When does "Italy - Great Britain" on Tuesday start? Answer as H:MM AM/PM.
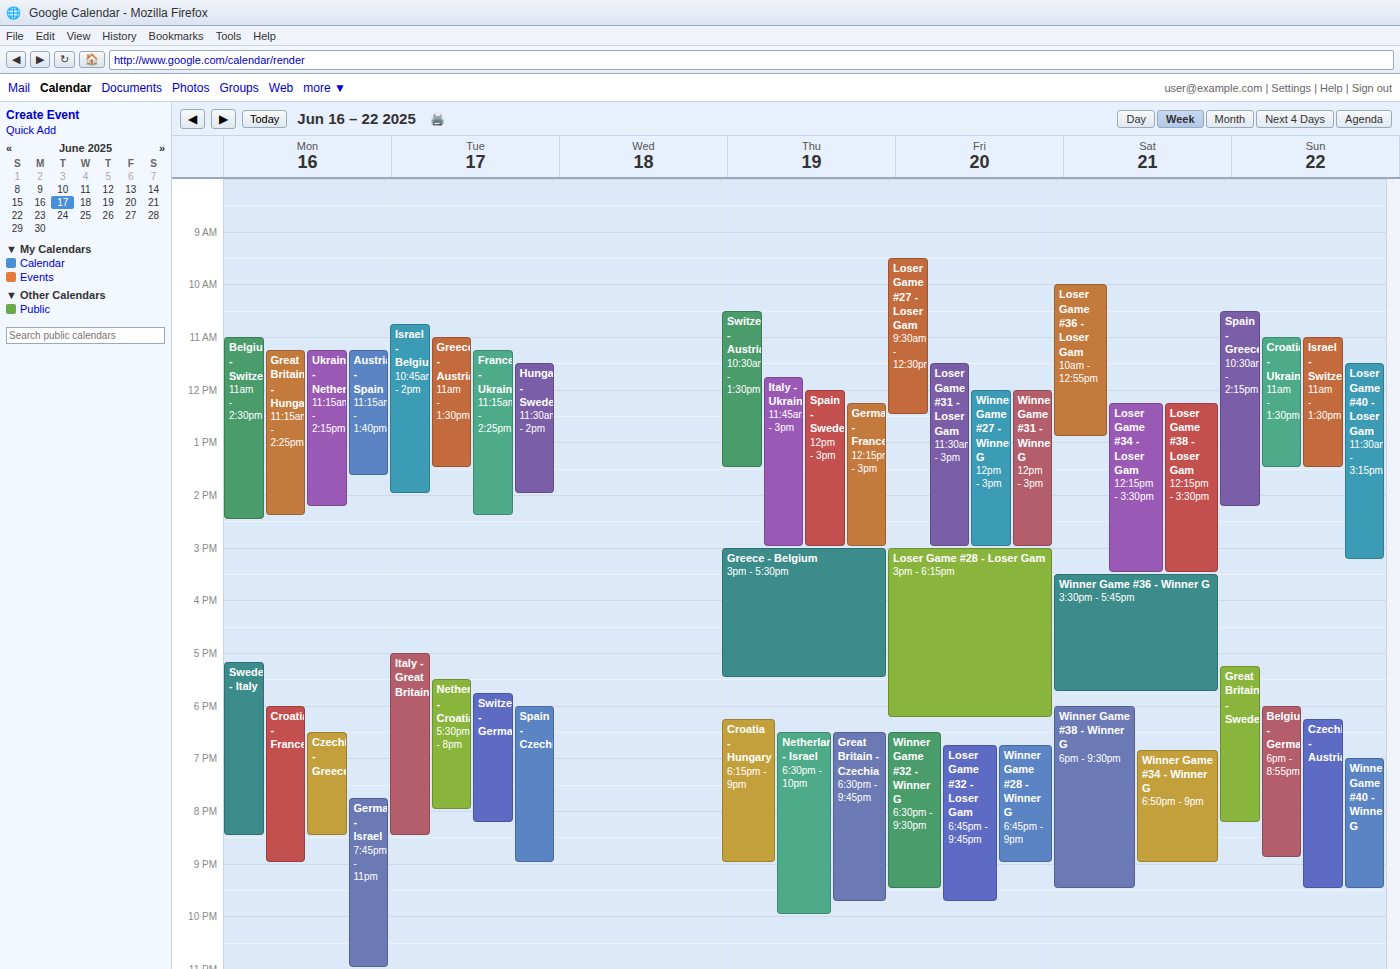
5:00 PM